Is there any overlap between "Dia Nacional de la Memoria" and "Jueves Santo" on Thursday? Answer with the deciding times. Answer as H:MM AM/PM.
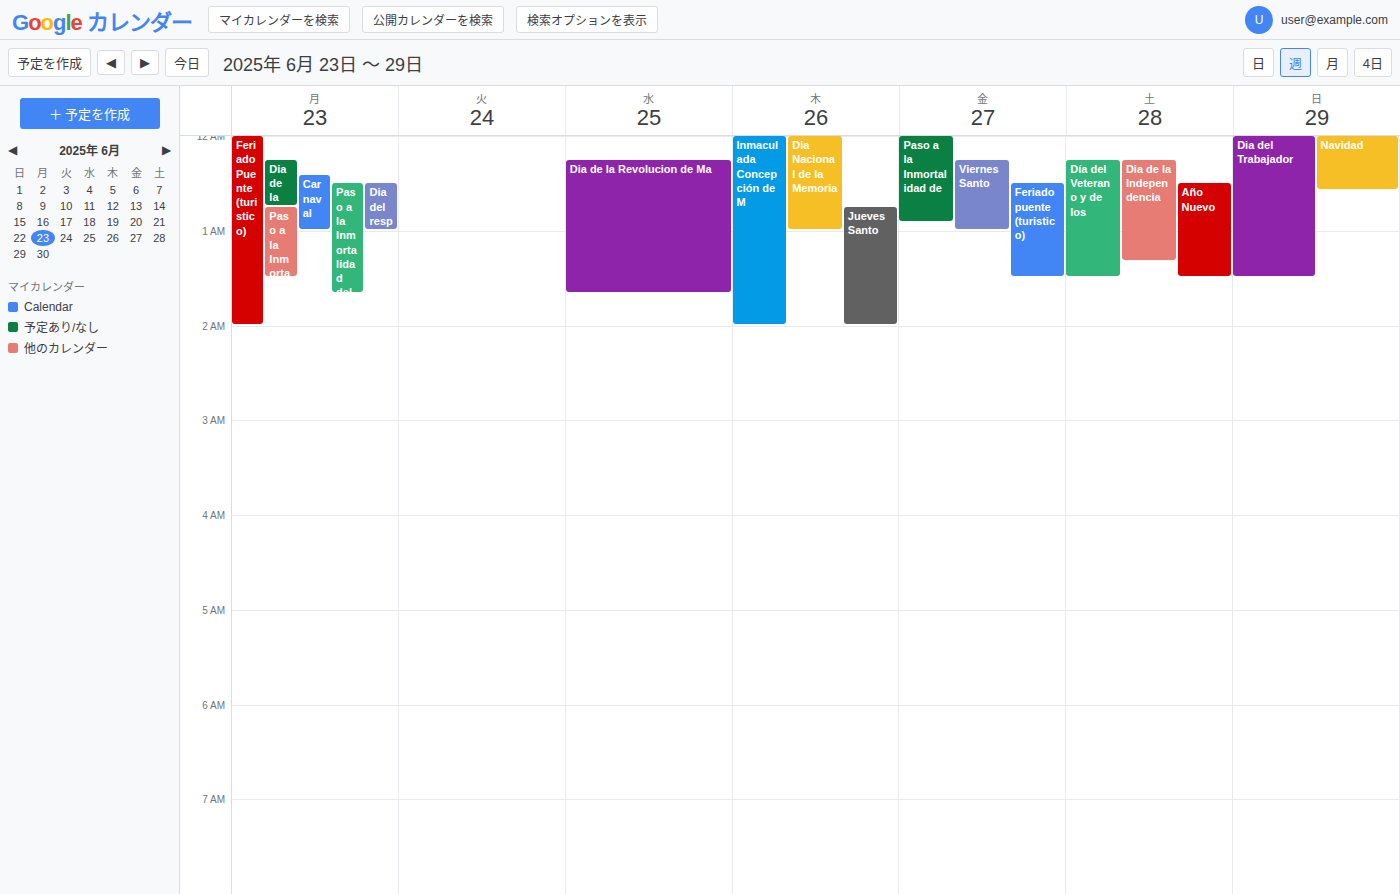
"Jueves Santo" starts at 12:45 AM, before "Dia Nacional de la Memoria" ends at 1:00 AM -- they overlap.